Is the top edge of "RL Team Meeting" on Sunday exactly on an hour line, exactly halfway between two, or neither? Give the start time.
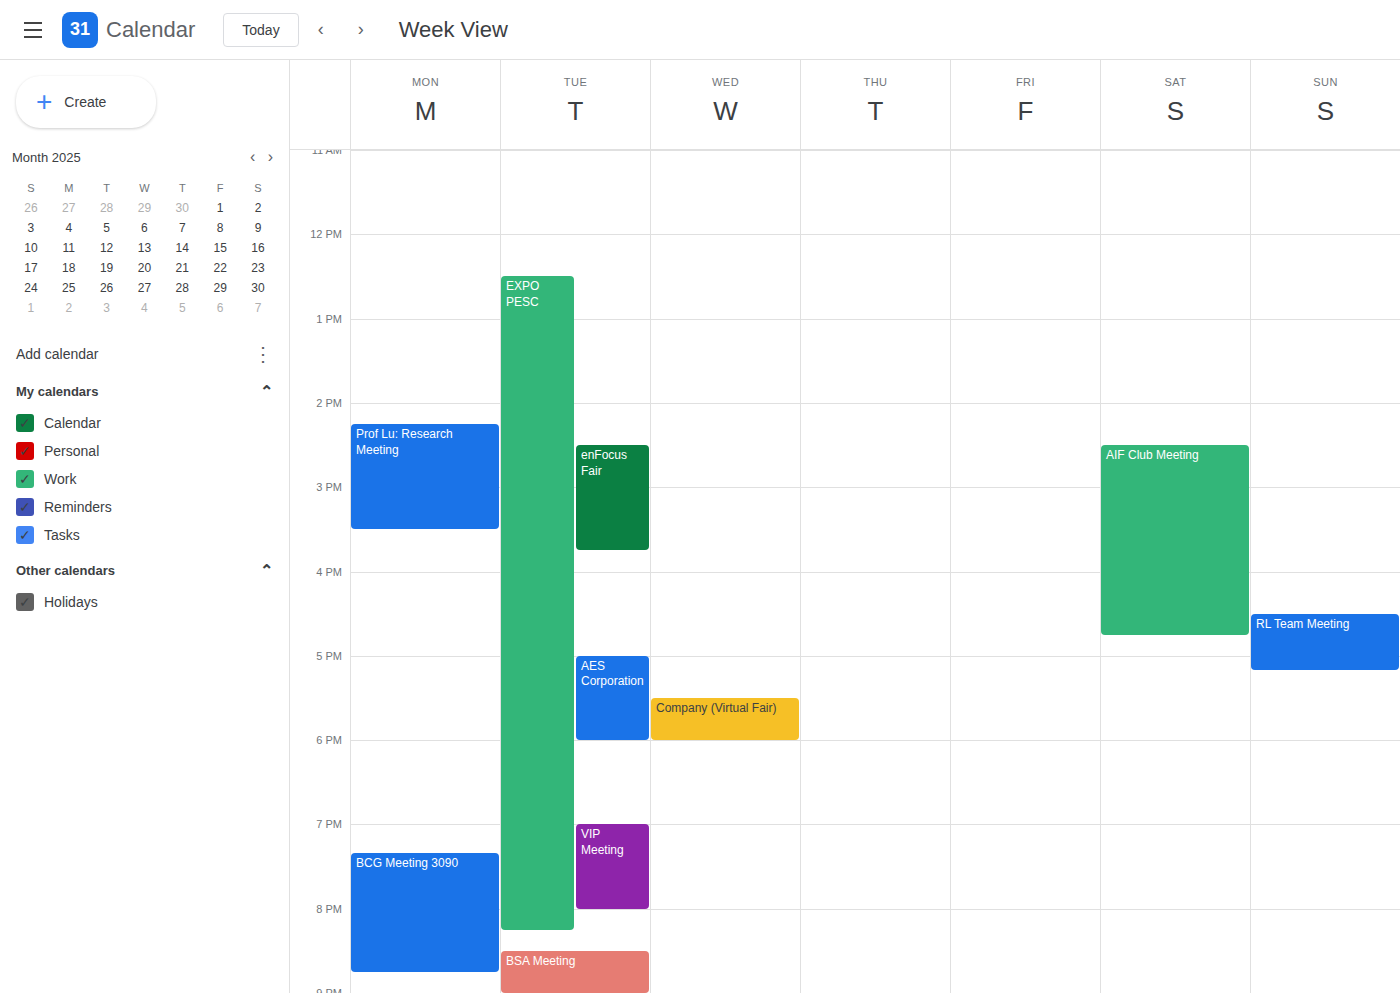
16:30 -- halfway between the 16:00 and 17:00 lines.